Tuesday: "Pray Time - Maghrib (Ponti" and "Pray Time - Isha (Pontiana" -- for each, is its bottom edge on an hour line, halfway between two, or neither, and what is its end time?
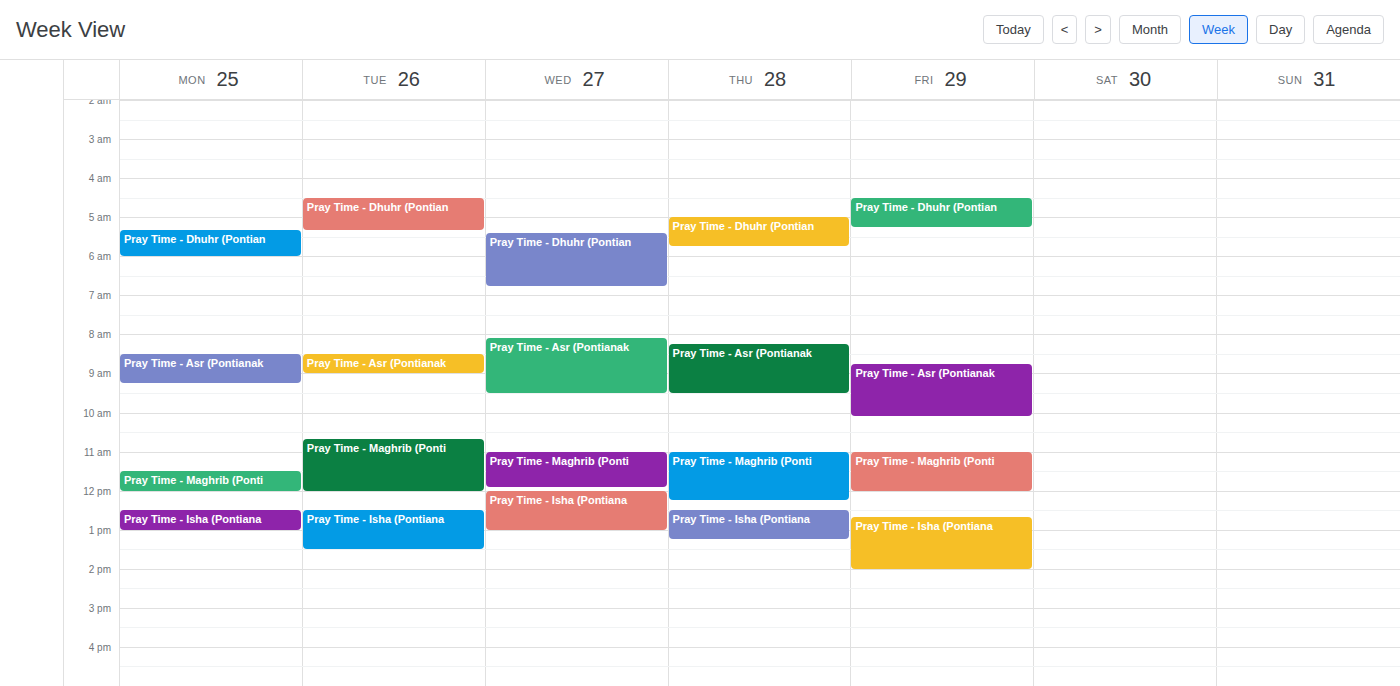
"Pray Time - Maghrib (Ponti": 12:00, exactly on the 12:00 line. "Pray Time - Isha (Pontiana": 13:30, halfway between the 13:00 and 14:00 lines.